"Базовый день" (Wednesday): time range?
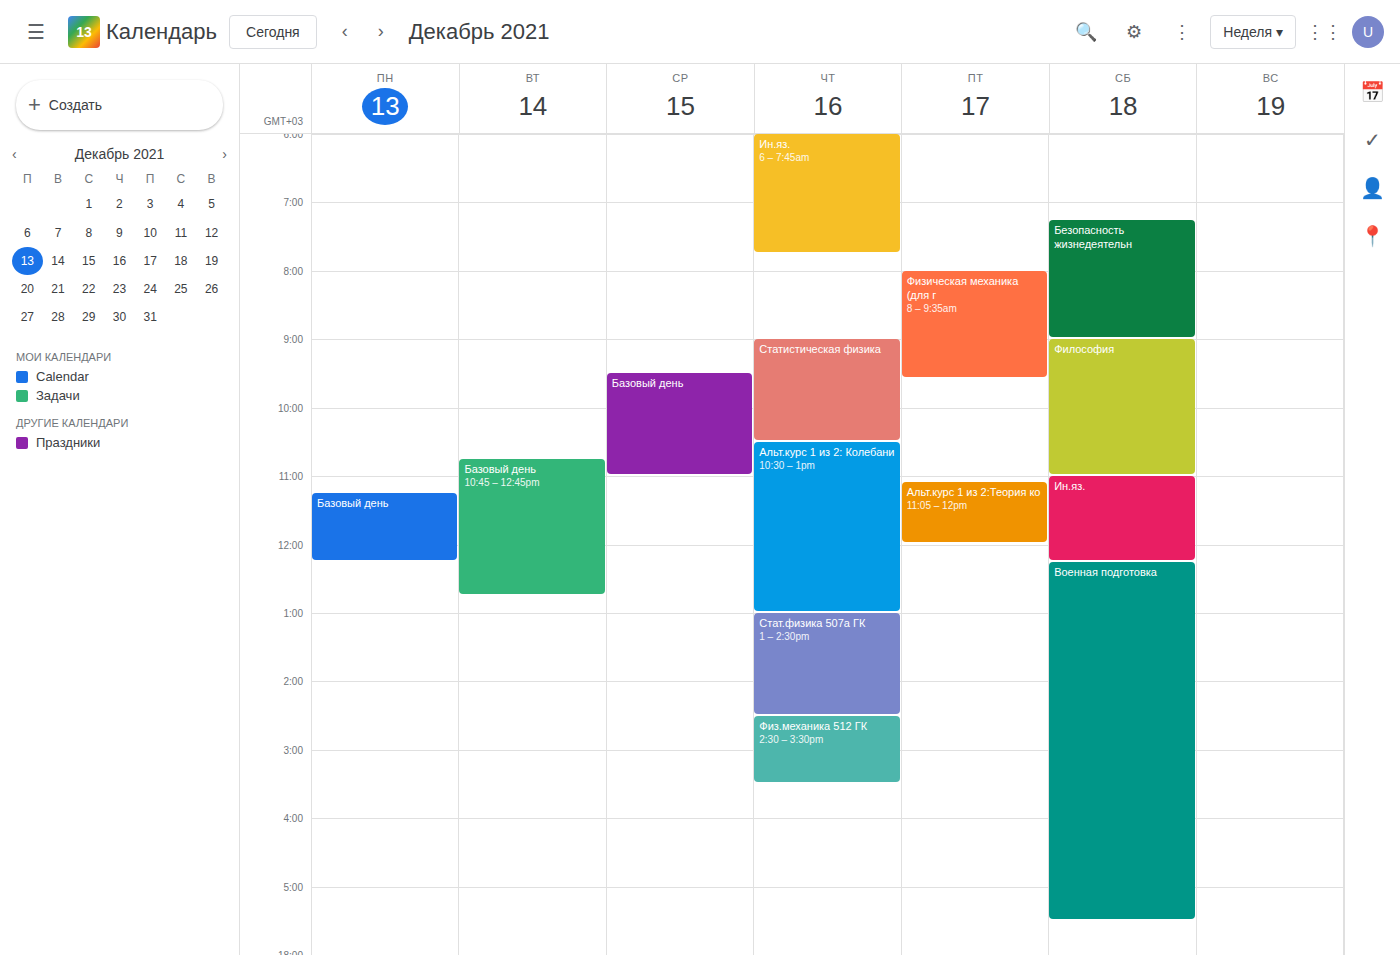
09:30 to 11:00